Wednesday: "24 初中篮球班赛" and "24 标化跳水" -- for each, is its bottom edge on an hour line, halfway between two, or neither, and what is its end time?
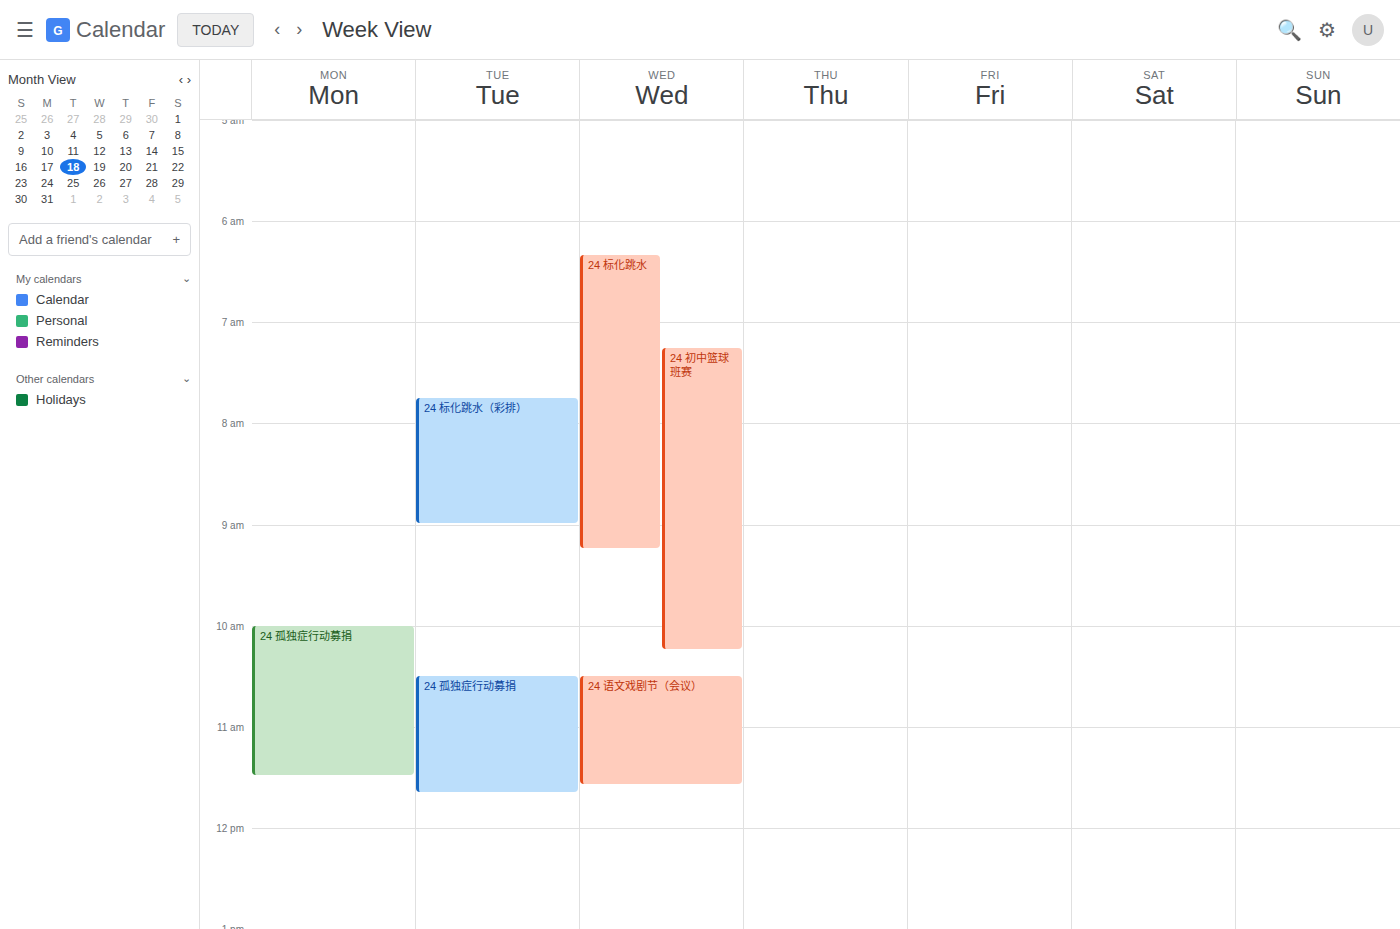
"24 初中篮球班赛": 10:15 AM, neither: a quarter of the way from the 10 AM line to the 11 AM line. "24 标化跳水": 9:15 AM, neither: a quarter of the way from the 9 AM line to the 10 AM line.